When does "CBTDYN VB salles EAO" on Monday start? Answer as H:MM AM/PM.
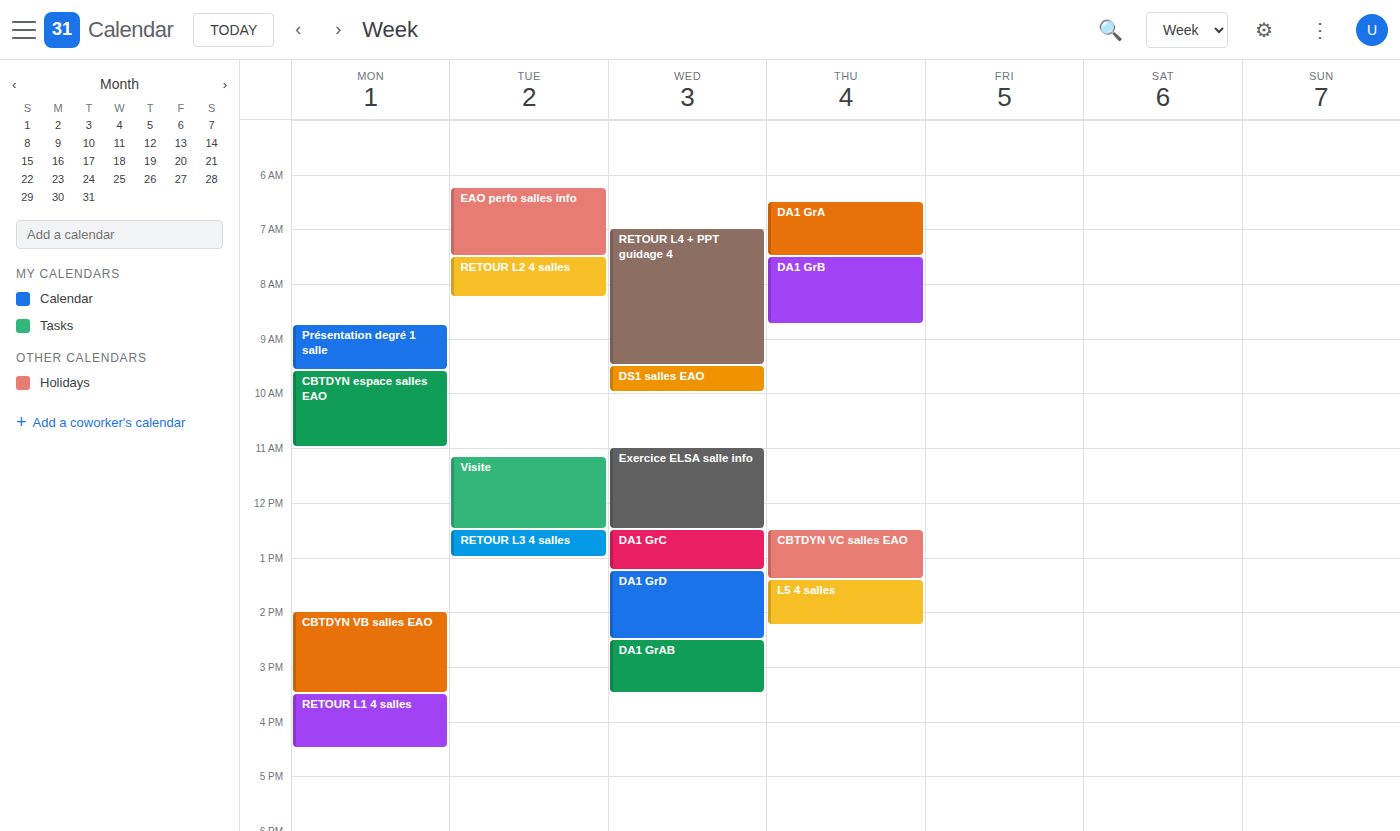
2:00 PM